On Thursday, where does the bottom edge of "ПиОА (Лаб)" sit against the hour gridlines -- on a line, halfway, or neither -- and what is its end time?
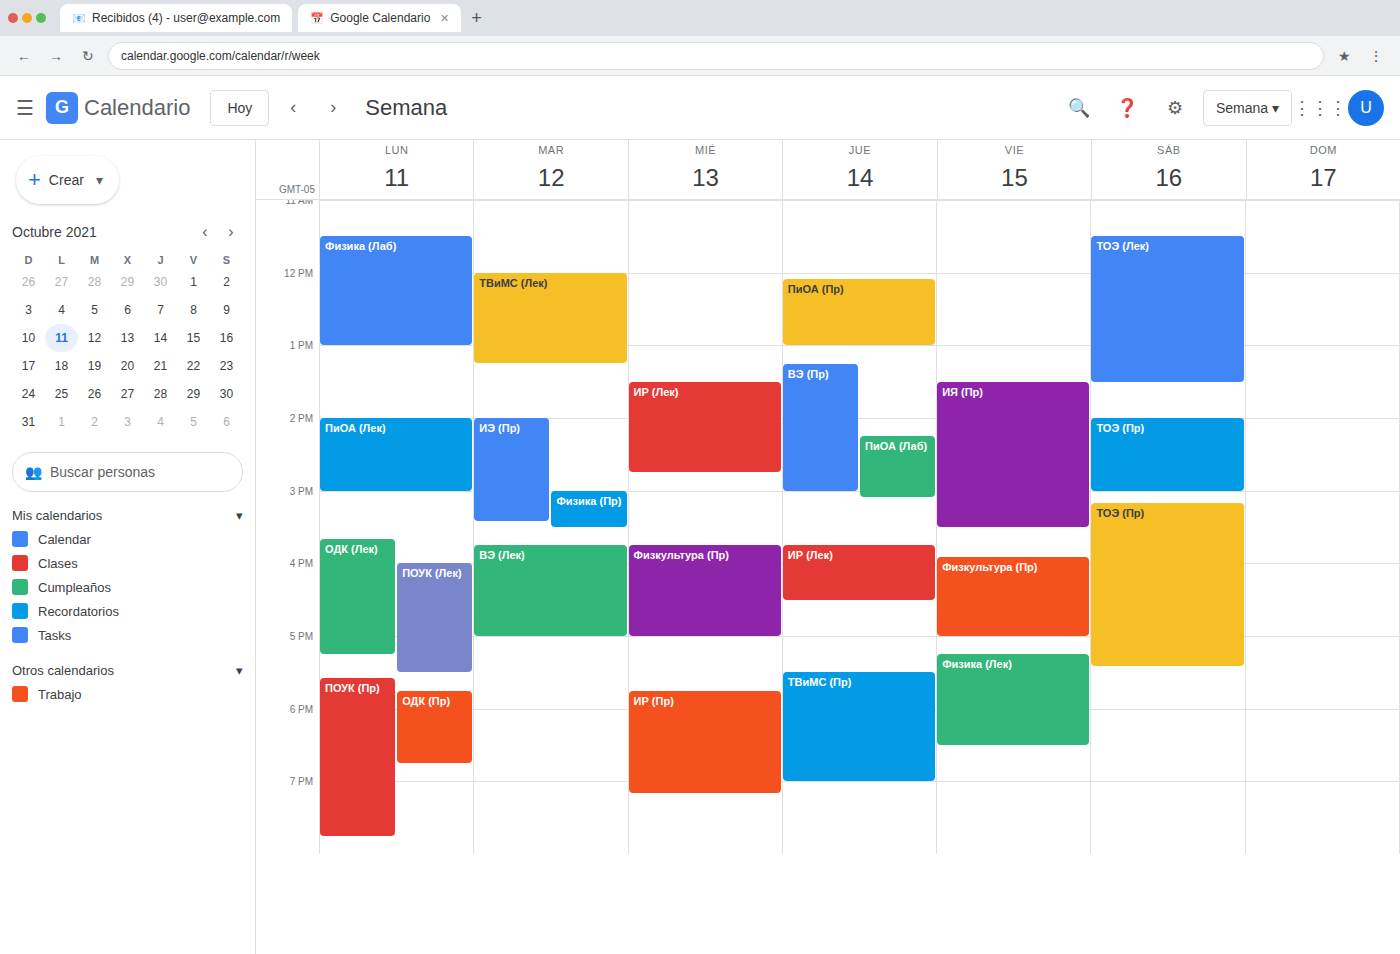
3:05 PM -- neither: 5 minutes below the 3 PM line and 55 minutes above the 4 PM line.